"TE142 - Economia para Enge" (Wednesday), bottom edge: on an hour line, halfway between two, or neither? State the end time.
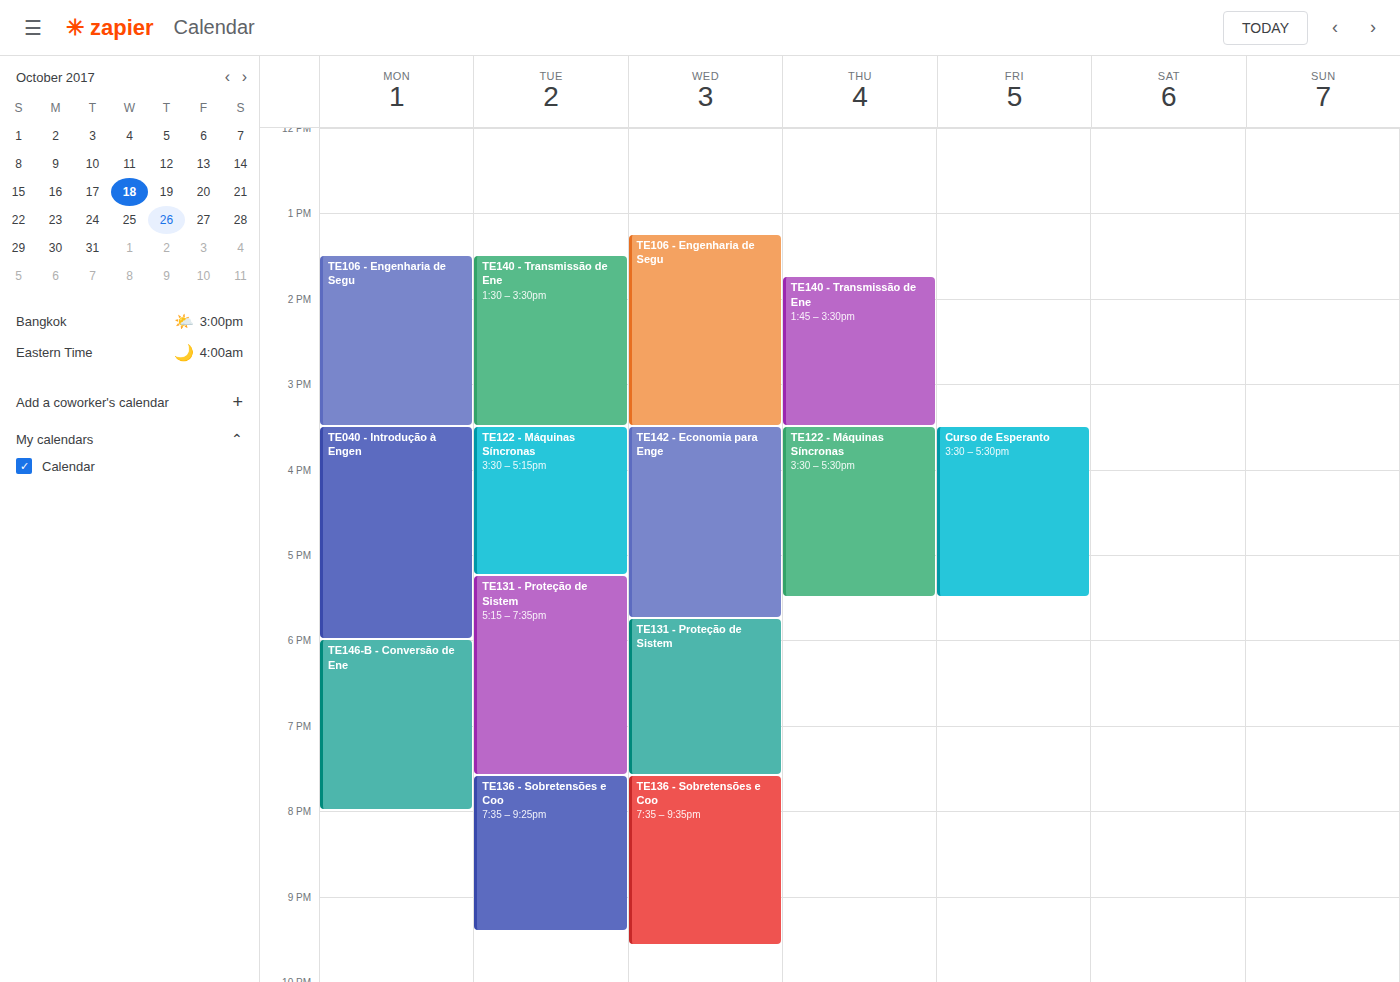
5:45 PM -- neither: three quarters of the way from the 5 PM line to the 6 PM line.